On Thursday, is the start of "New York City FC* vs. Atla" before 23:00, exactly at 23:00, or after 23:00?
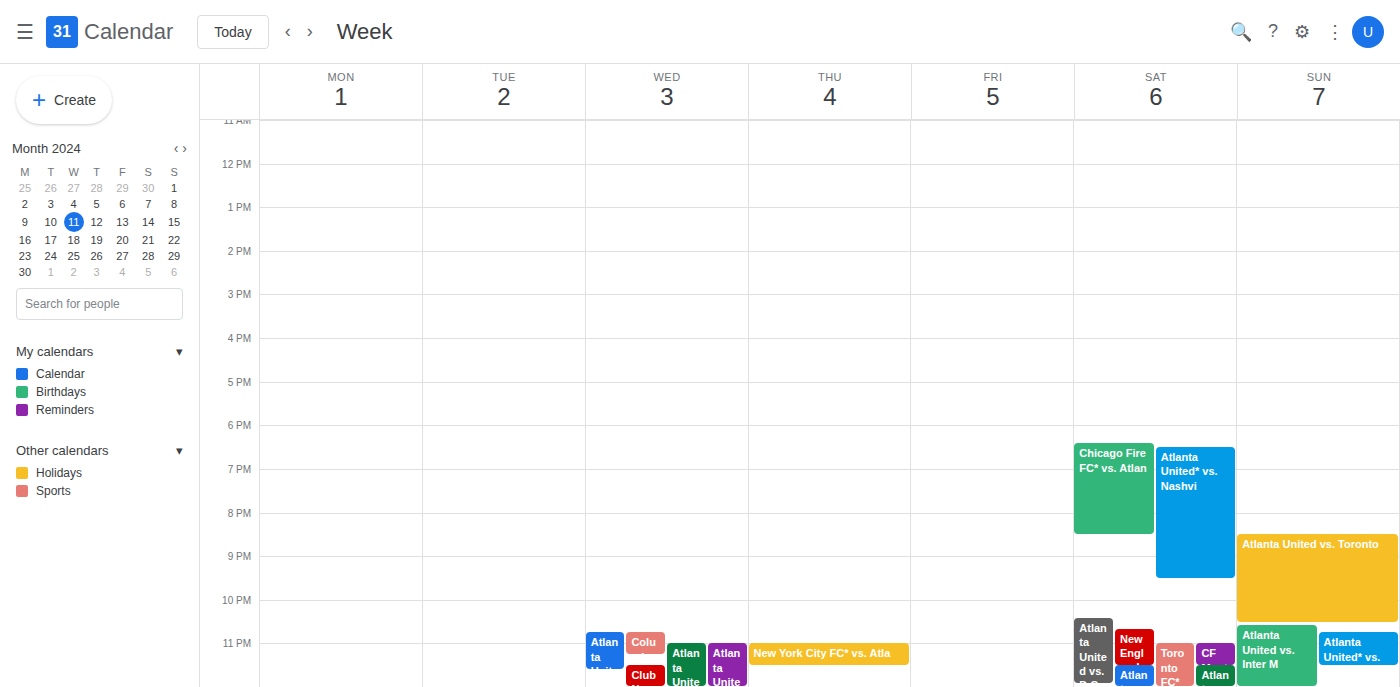
23:00 -- exactly at 23:00, on the 23:00 line.